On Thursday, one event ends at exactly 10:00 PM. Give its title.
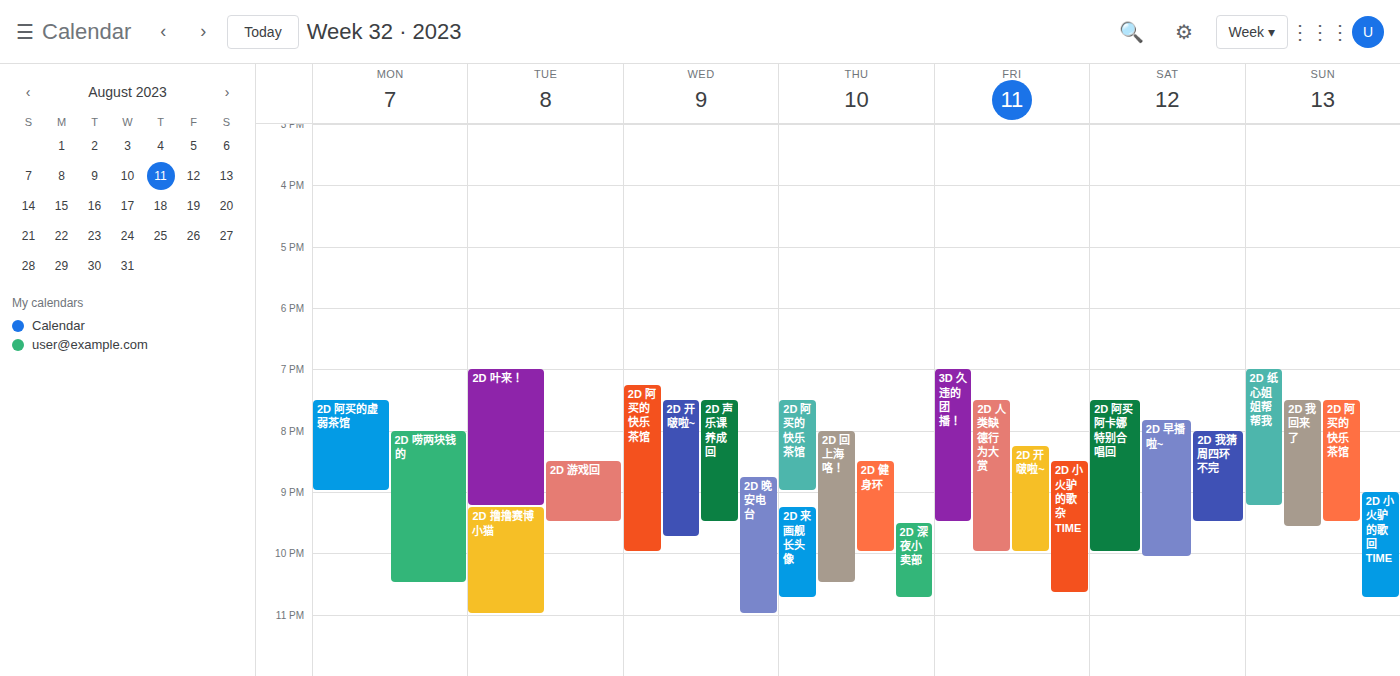
"2D 健身环"